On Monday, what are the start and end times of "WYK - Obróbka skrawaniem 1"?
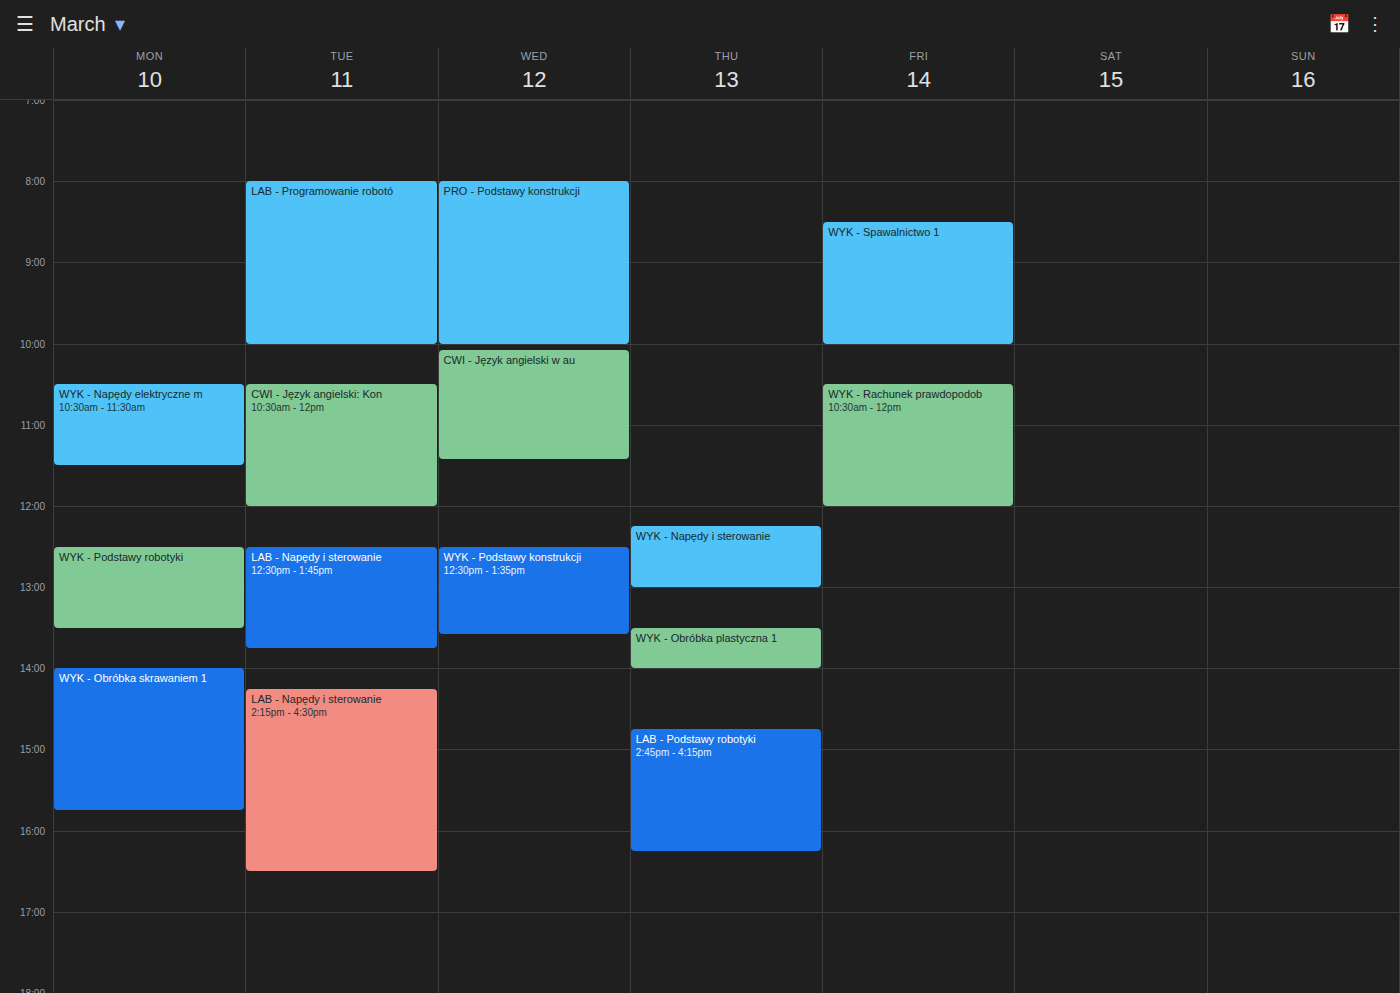
2:00 PM to 3:45 PM